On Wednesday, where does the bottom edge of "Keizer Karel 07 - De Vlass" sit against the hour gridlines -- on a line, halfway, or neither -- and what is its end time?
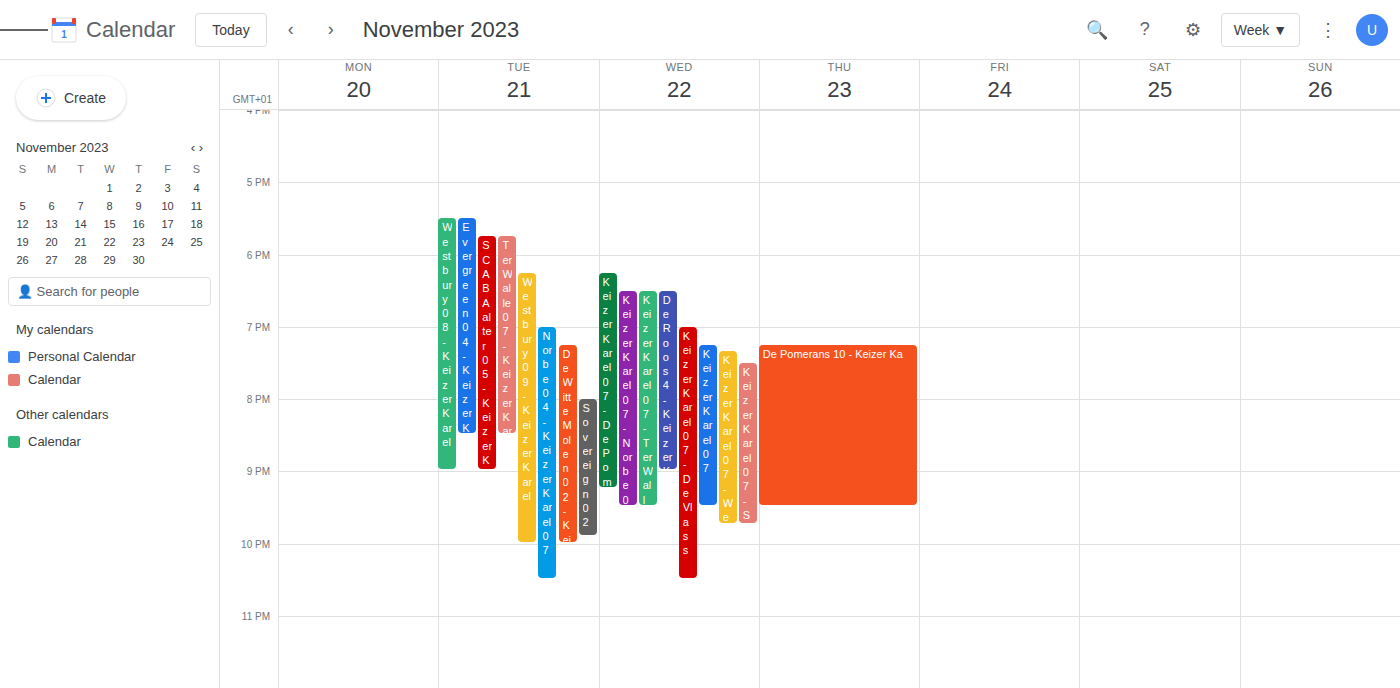
10:30 PM -- halfway between the 10 PM and 11 PM lines.